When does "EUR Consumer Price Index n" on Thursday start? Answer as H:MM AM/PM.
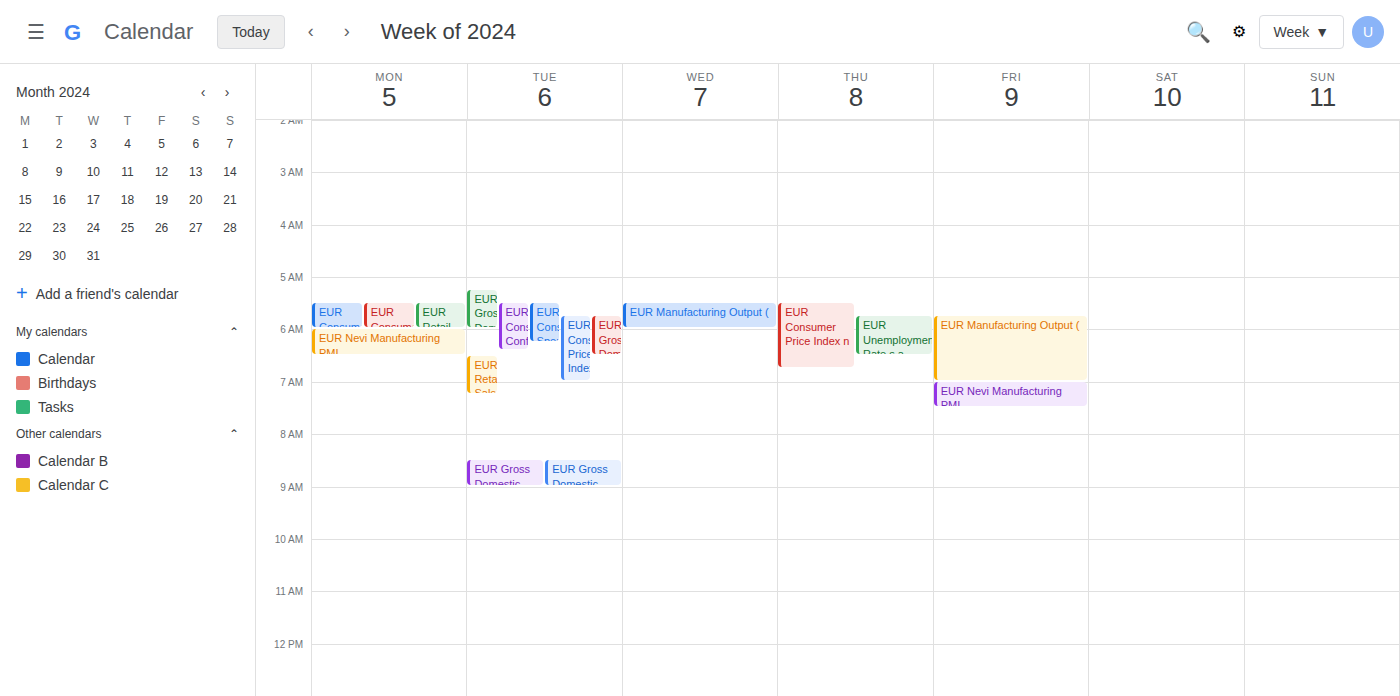
5:30 AM